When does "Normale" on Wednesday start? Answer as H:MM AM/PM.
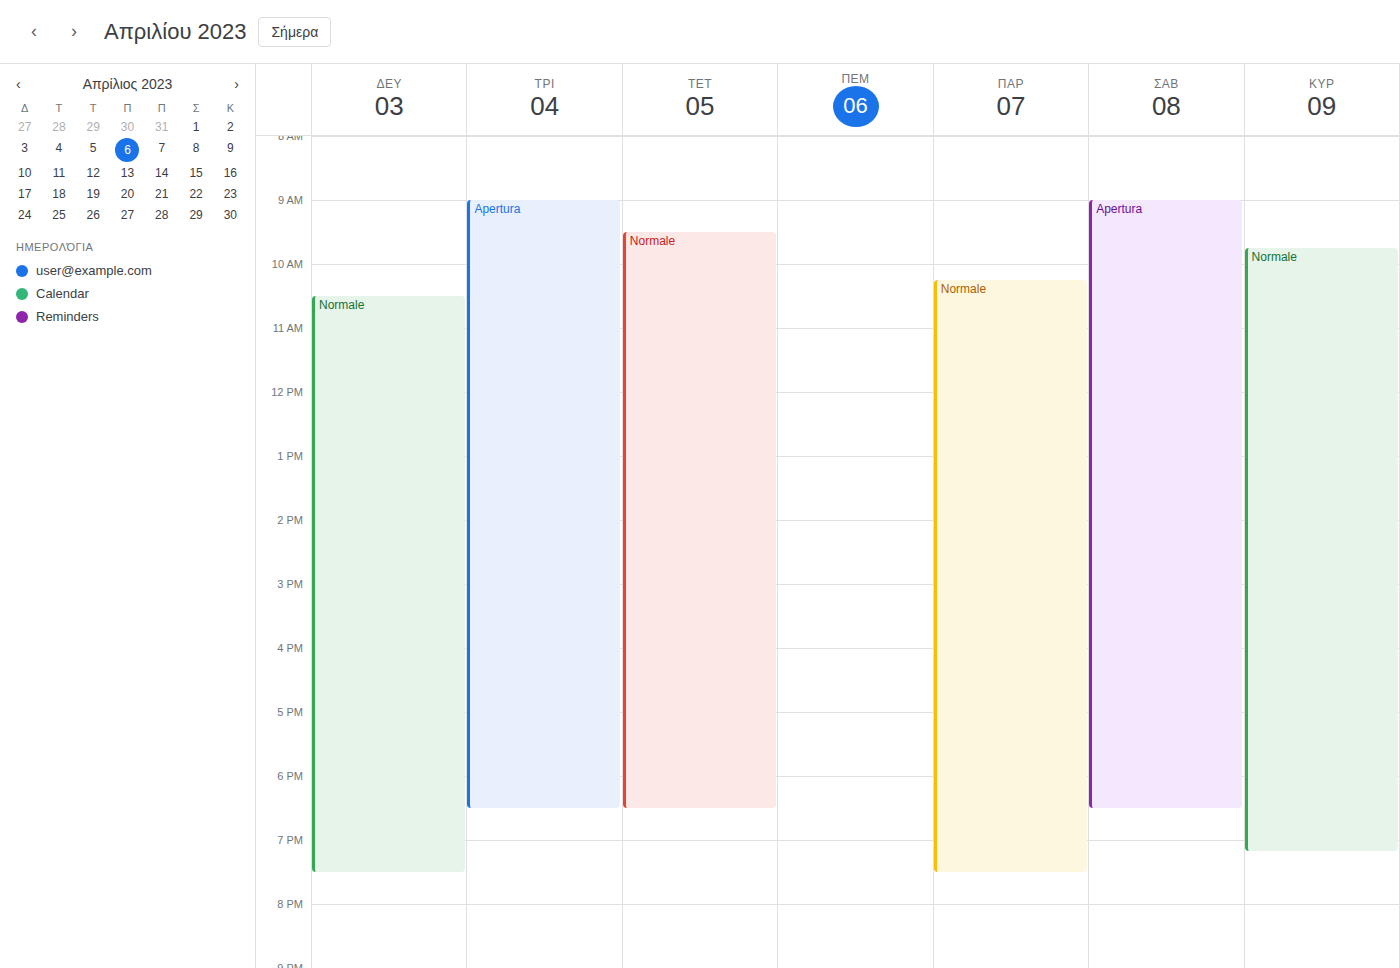
9:30 AM